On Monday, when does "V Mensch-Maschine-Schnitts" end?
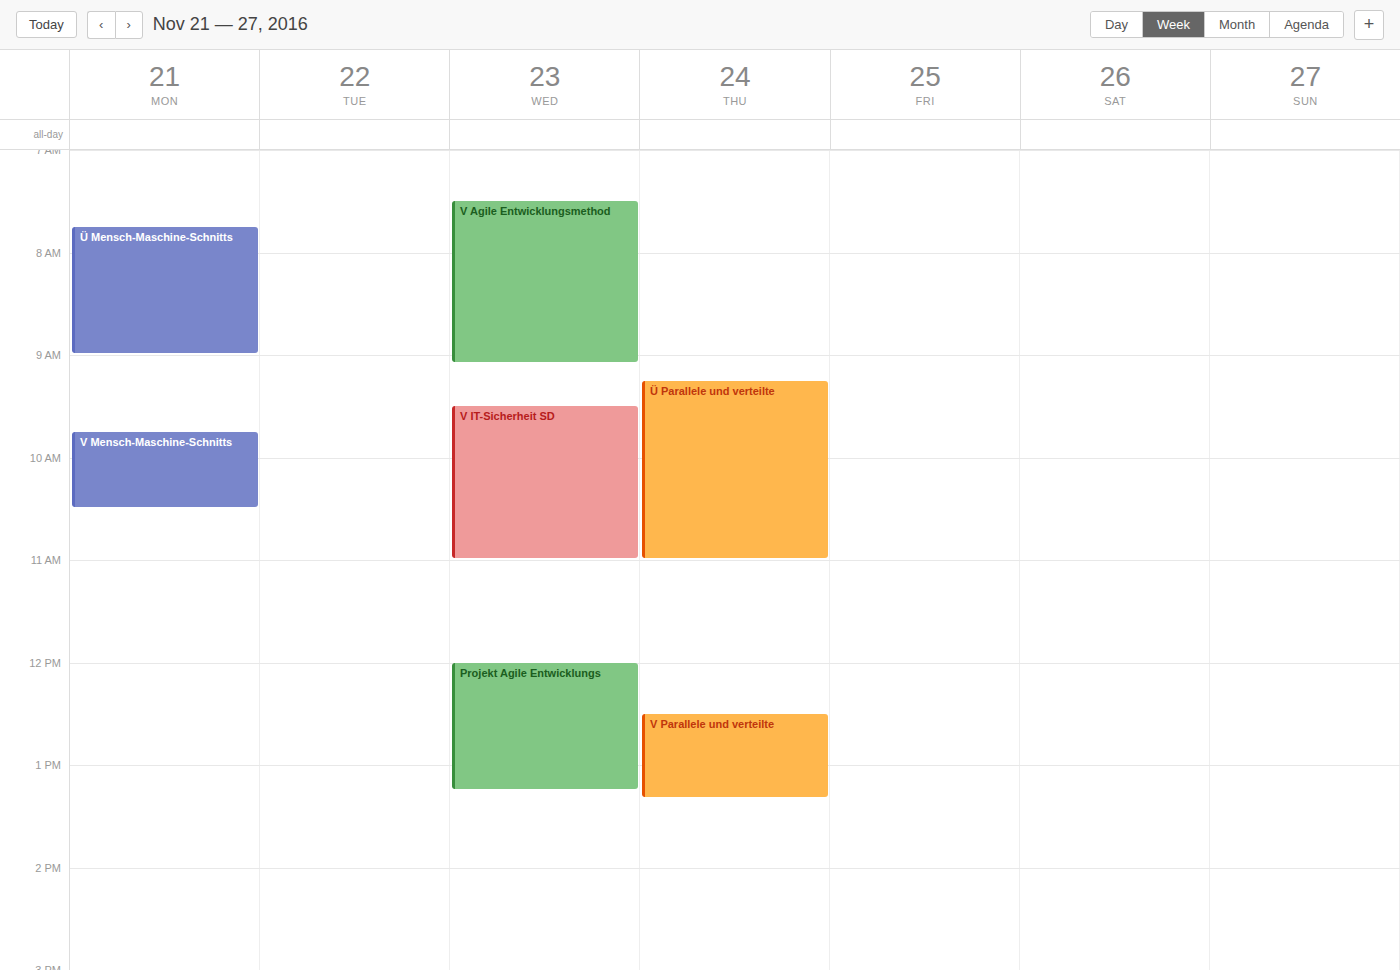
10:30